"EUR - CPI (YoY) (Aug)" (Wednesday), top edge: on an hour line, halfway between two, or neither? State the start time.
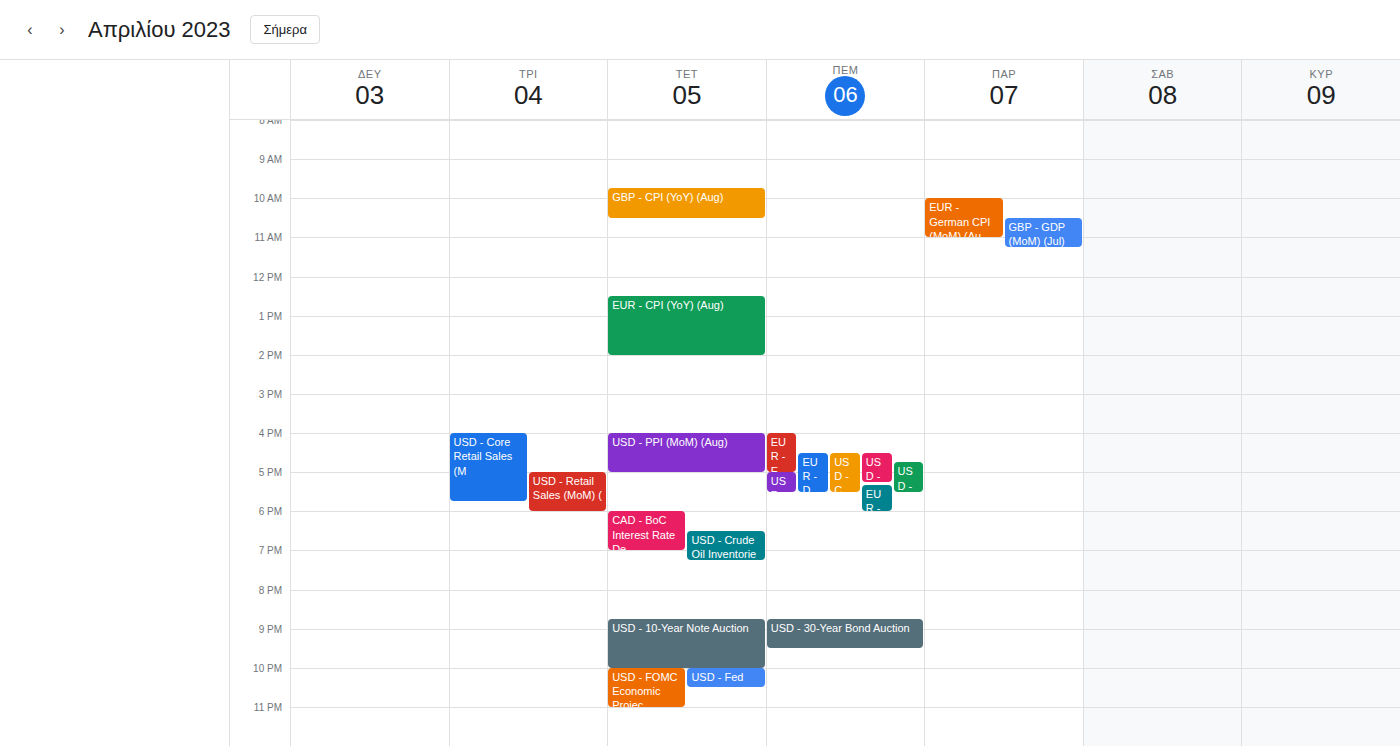
12:30 PM -- halfway between the 12 PM and 1 PM lines.